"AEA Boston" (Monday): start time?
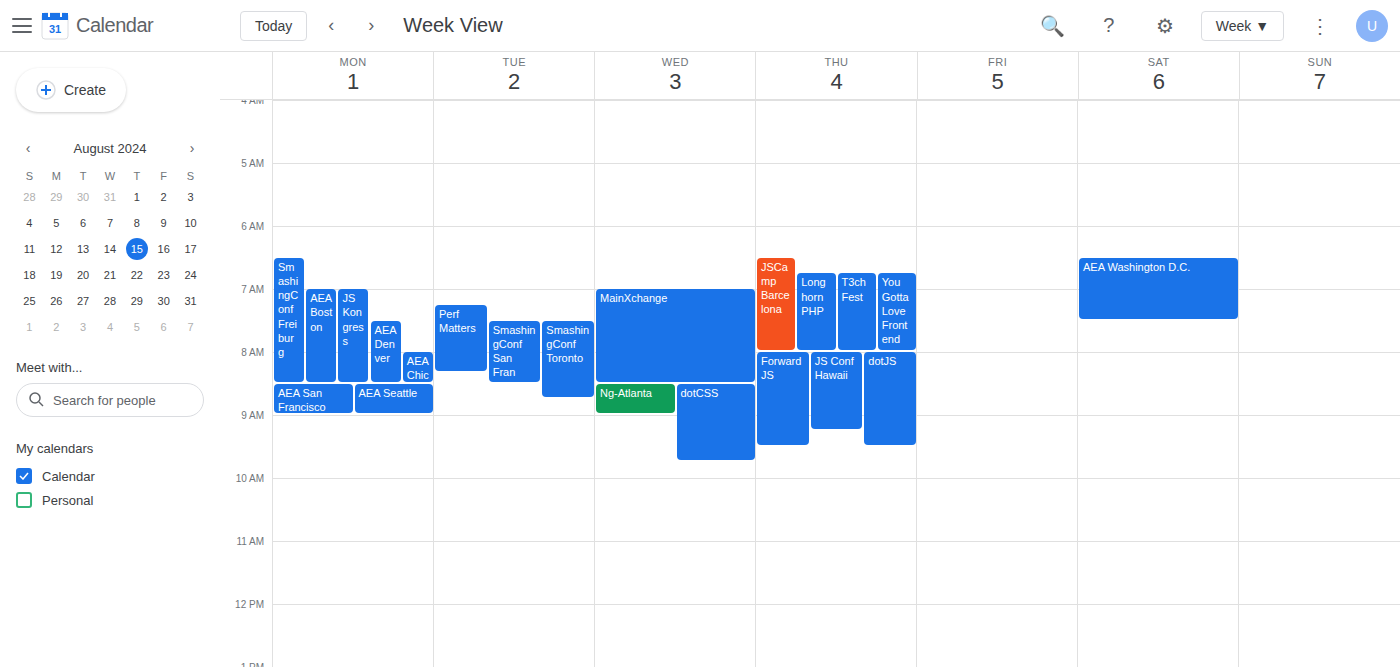
7:00 AM